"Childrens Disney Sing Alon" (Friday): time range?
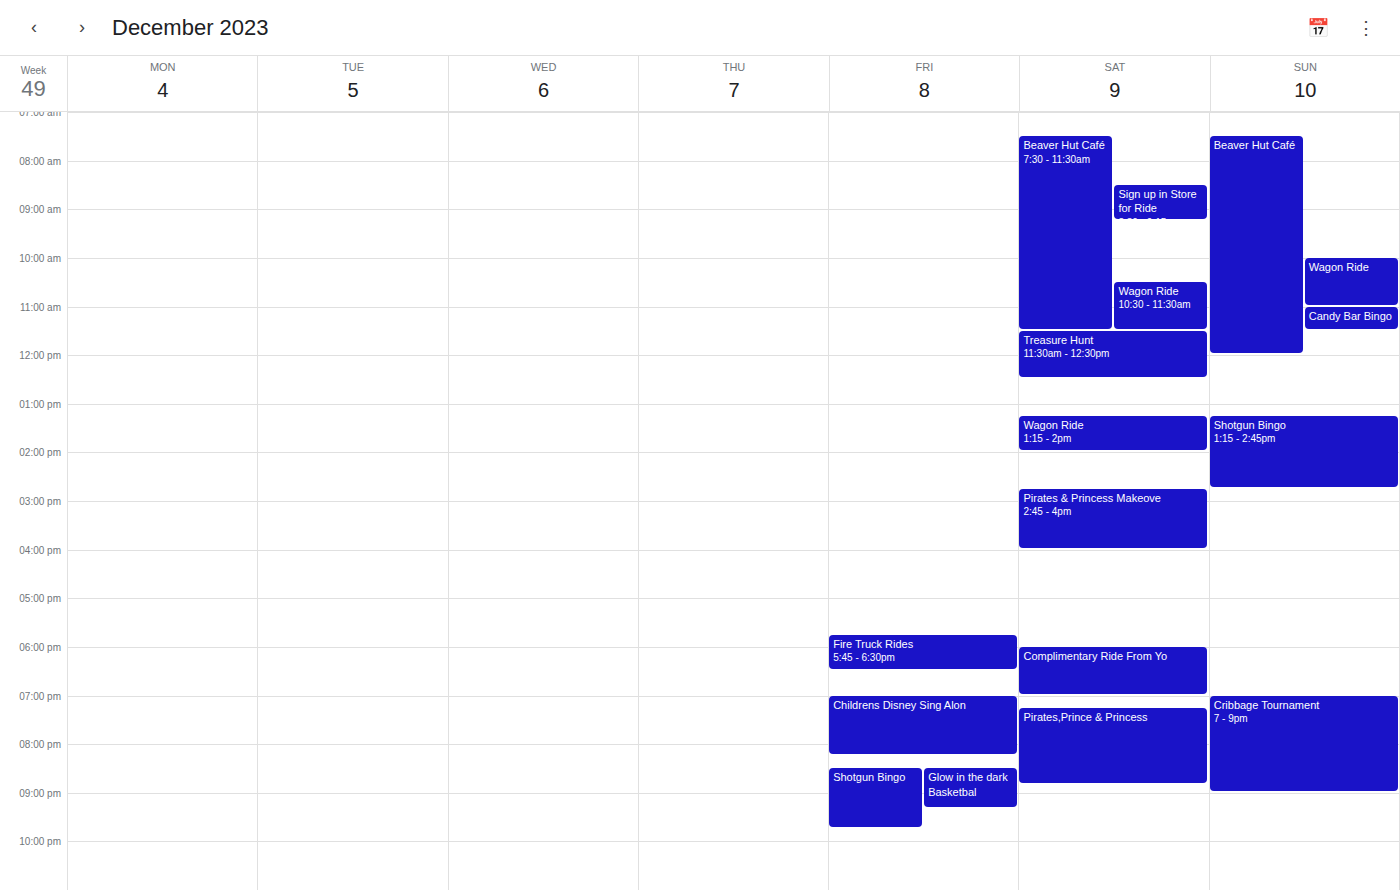
7:00 PM to 8:15 PM